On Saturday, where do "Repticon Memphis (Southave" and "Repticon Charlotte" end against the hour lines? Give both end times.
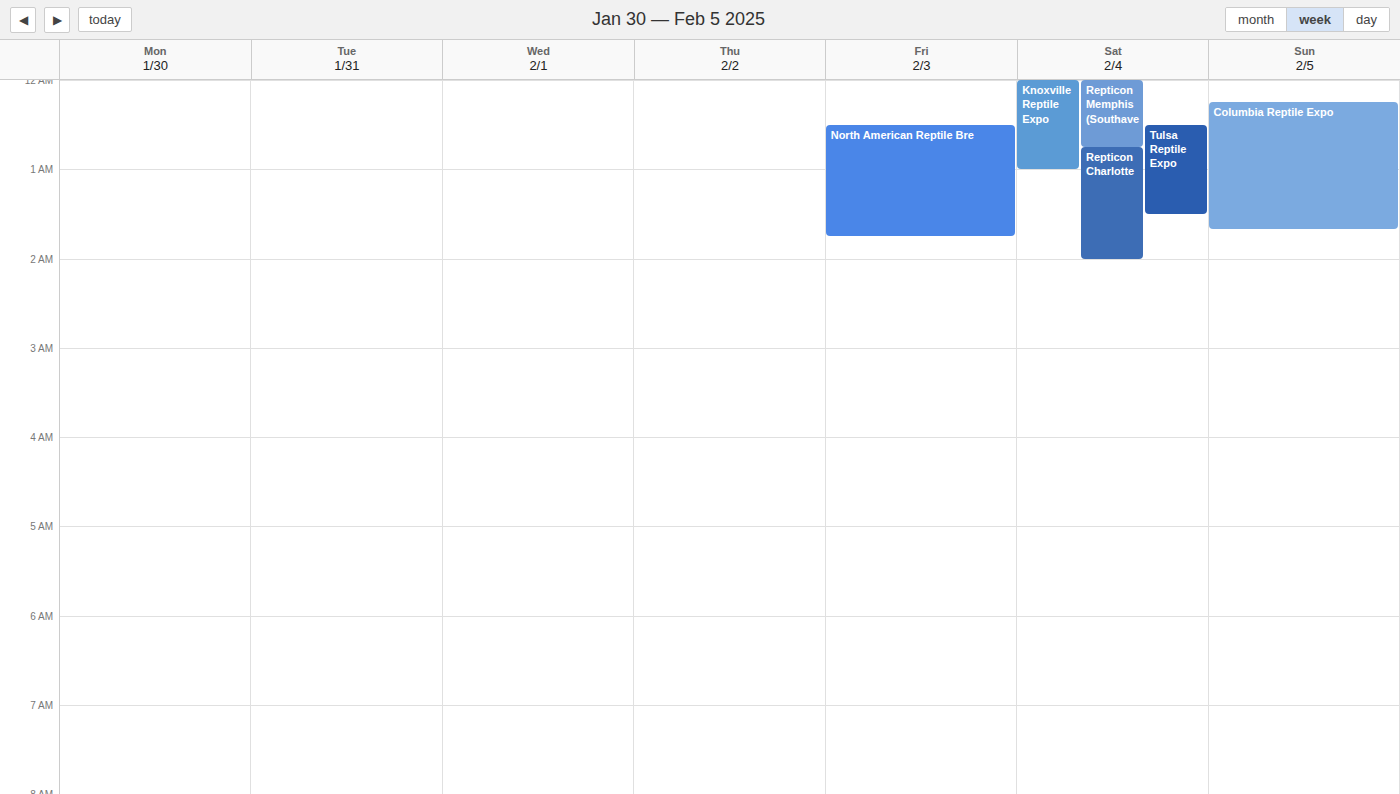
"Repticon Memphis (Southave": 12:45 AM, neither: three quarters of the way from the 12 AM line to the 1 AM line. "Repticon Charlotte": 2:00 AM, exactly on the 2 AM line.